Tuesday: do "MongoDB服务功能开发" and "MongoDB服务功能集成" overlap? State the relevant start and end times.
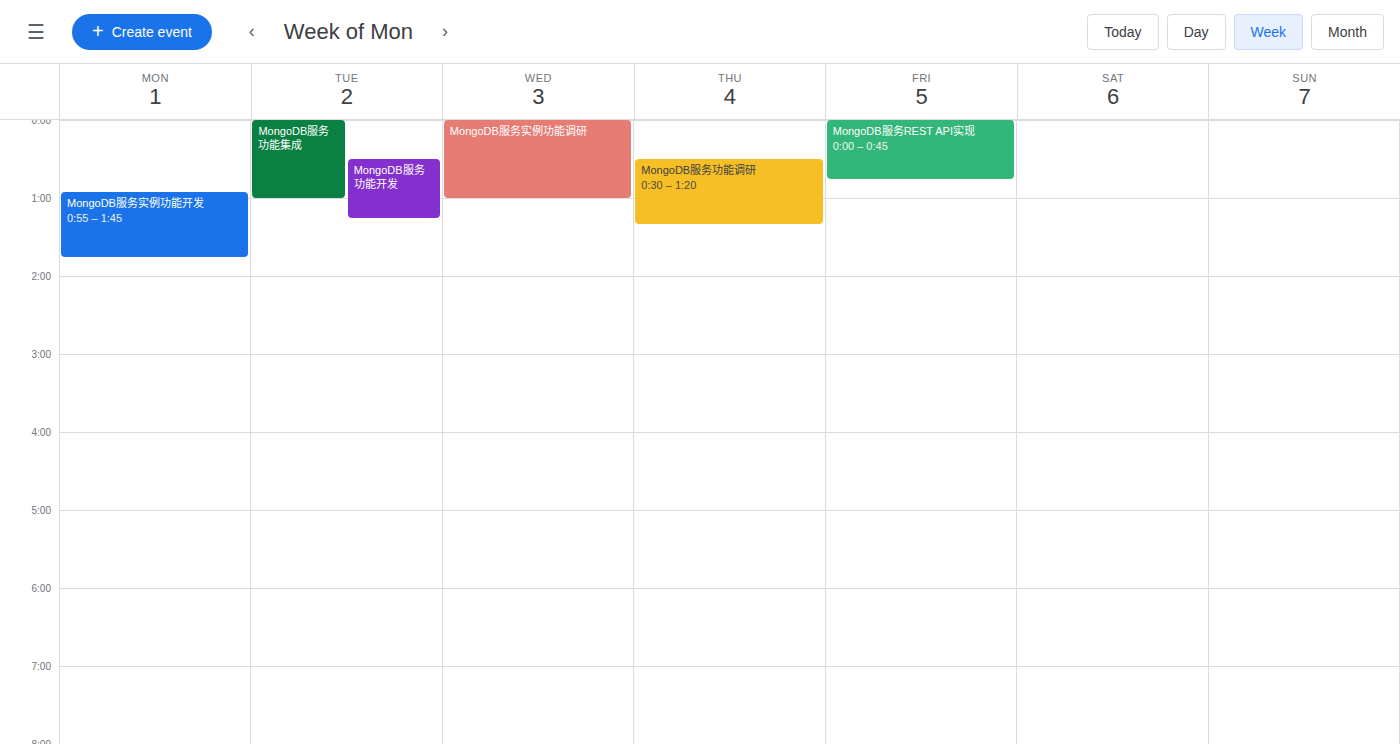
"MongoDB服务功能开发" starts at 12:30 AM, before "MongoDB服务功能集成" ends at 1:00 AM -- they overlap.